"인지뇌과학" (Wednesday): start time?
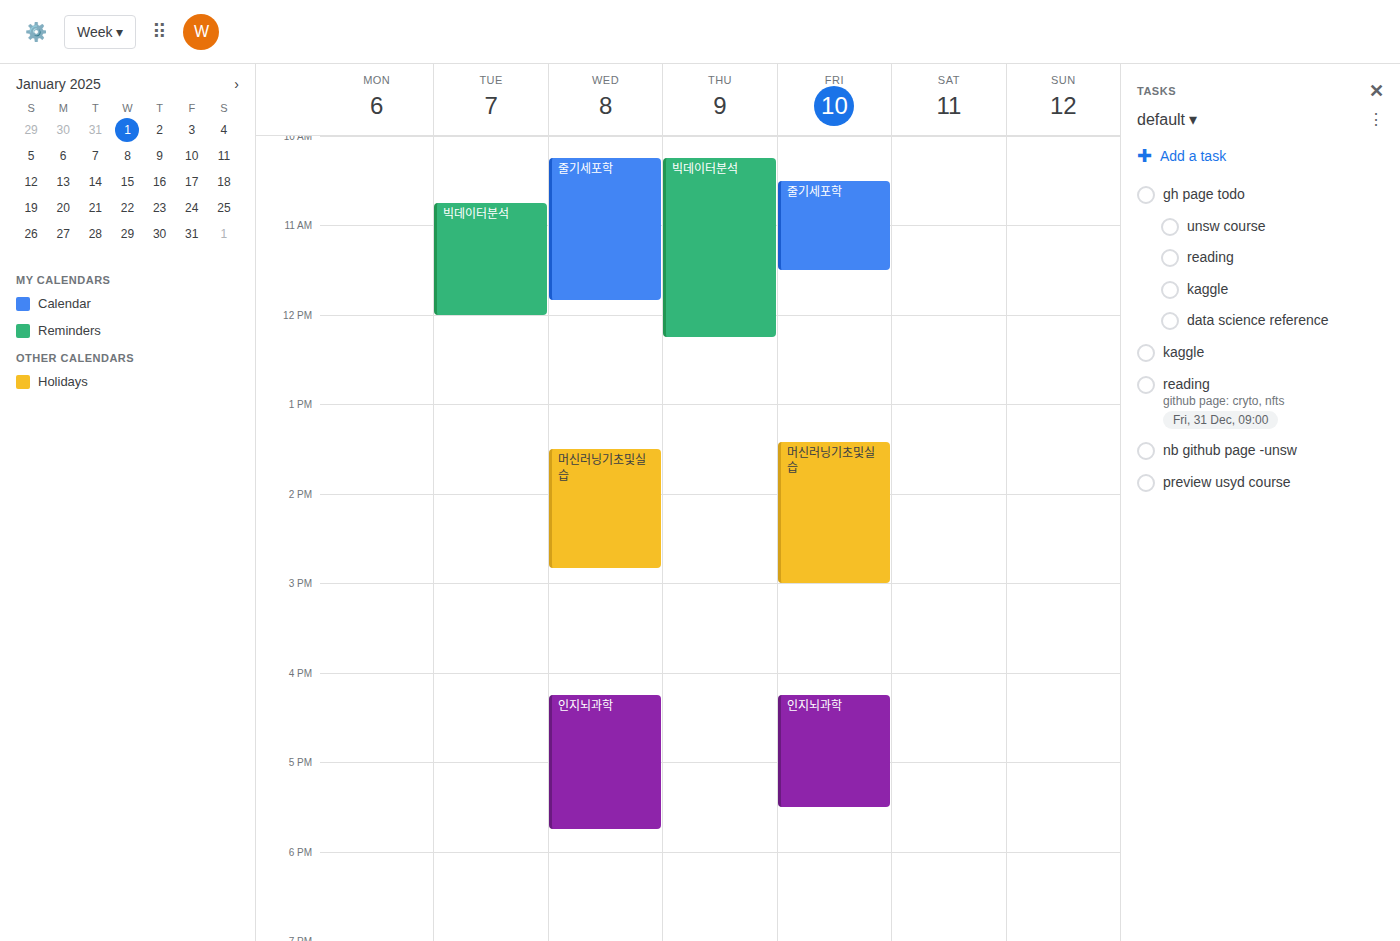
4:15 PM